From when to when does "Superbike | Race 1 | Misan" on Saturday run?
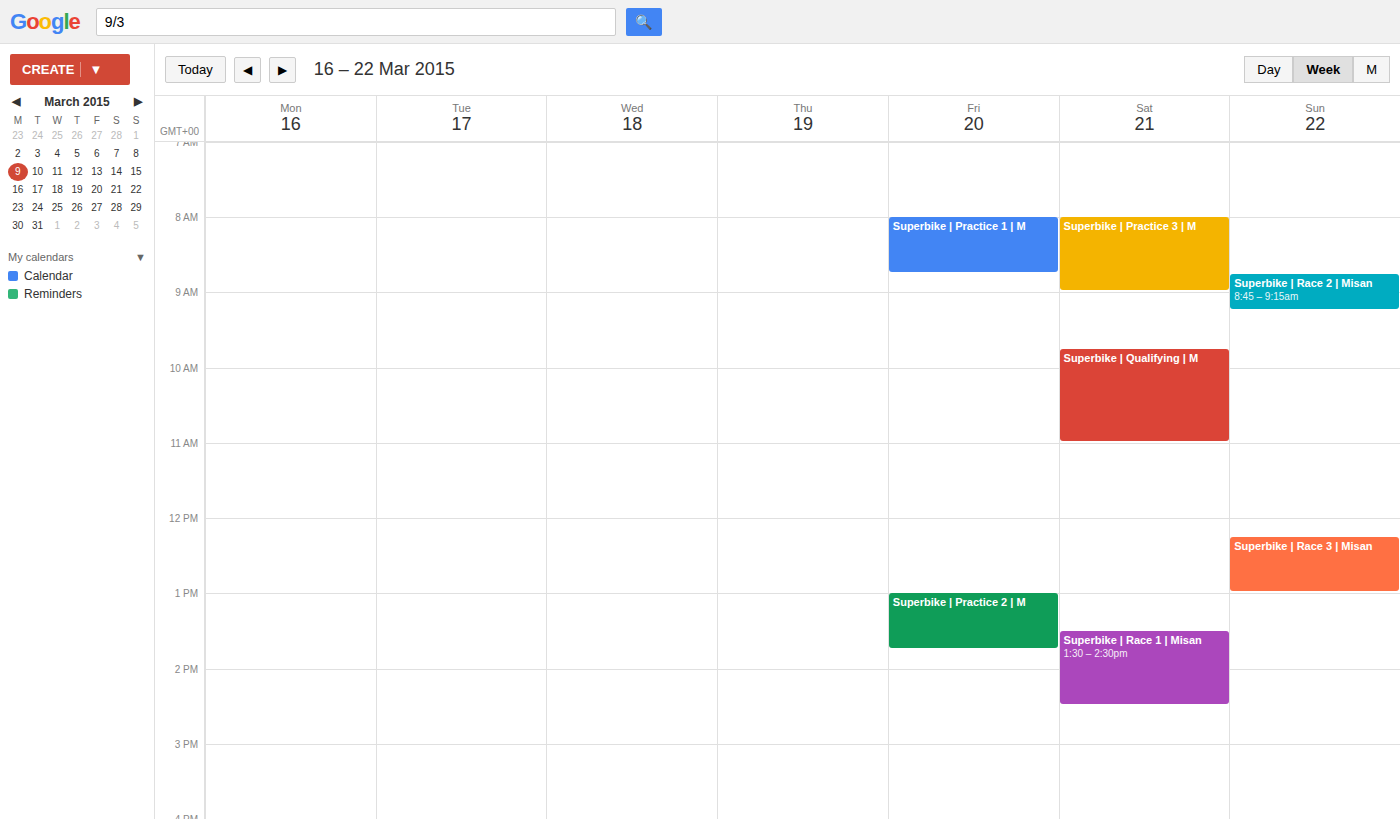
13:30 to 14:30